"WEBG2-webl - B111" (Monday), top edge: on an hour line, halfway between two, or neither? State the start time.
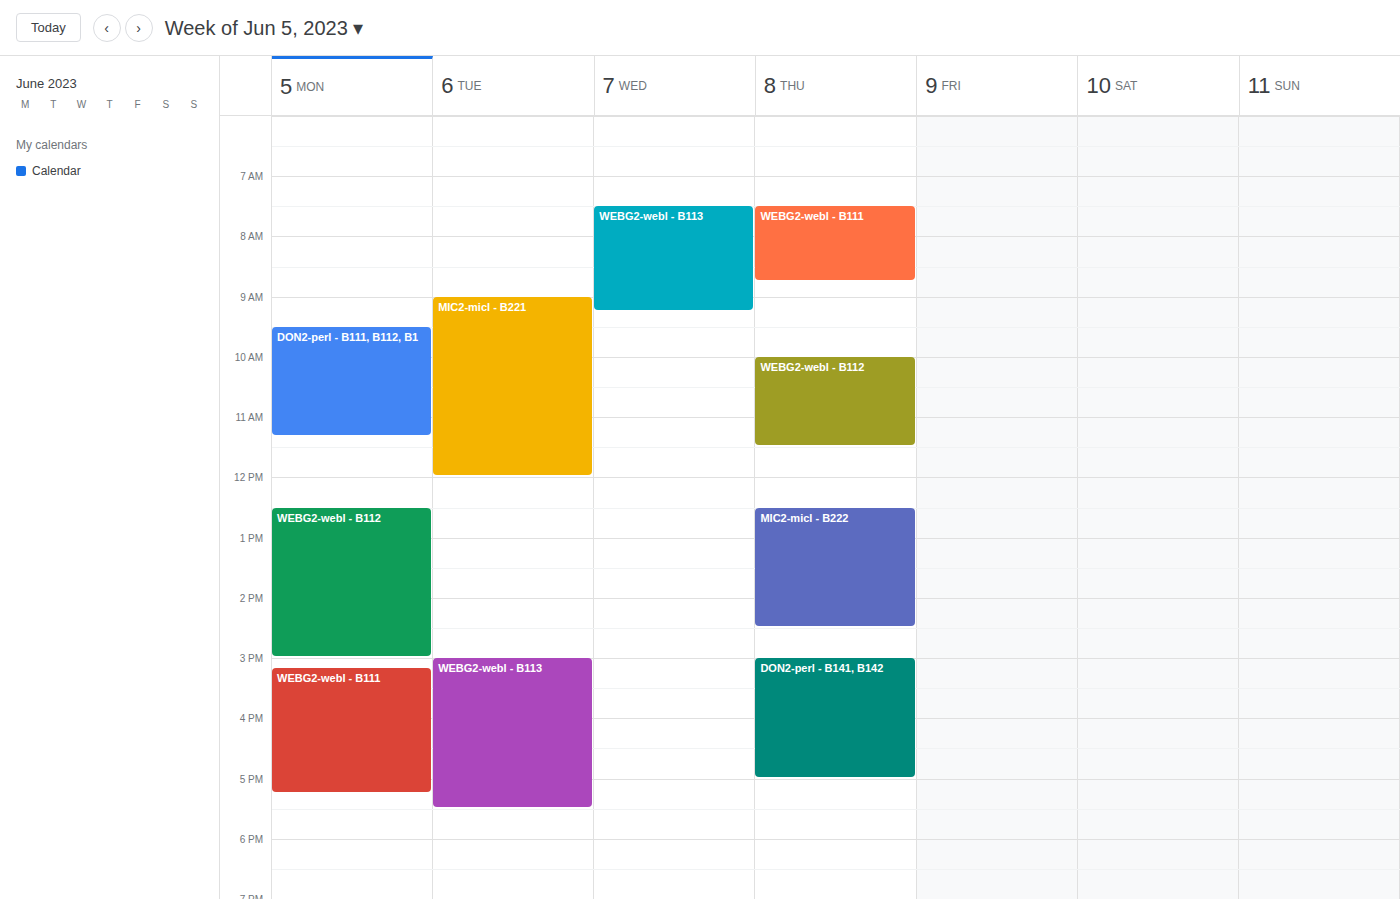
3:10 PM -- neither: 10 minutes below the 3 PM line and 50 minutes above the 4 PM line.